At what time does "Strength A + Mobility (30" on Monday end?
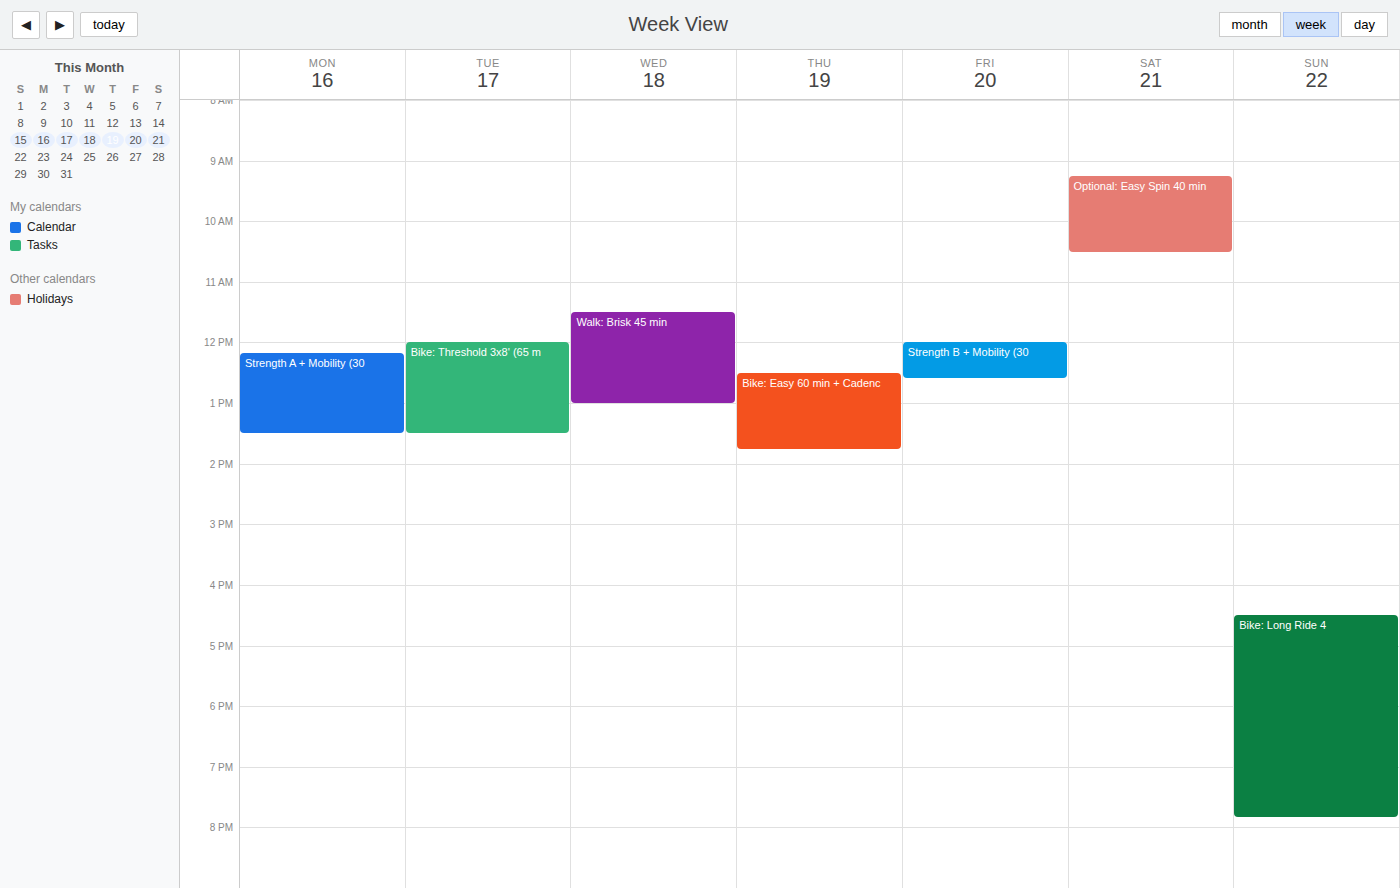
1:30 PM